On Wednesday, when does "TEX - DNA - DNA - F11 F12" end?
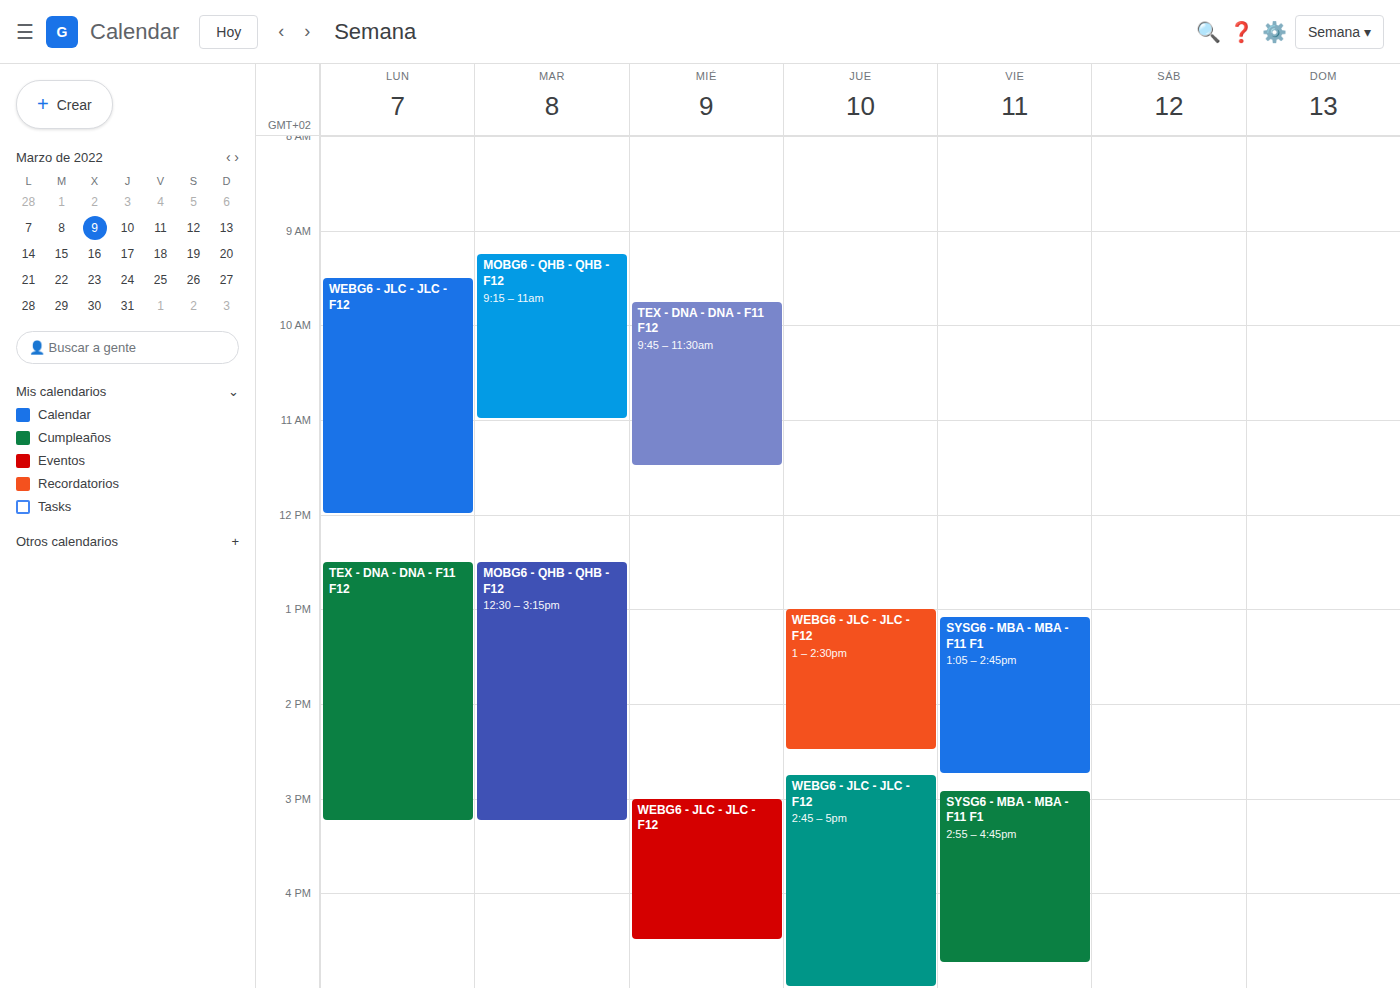
11:30 AM